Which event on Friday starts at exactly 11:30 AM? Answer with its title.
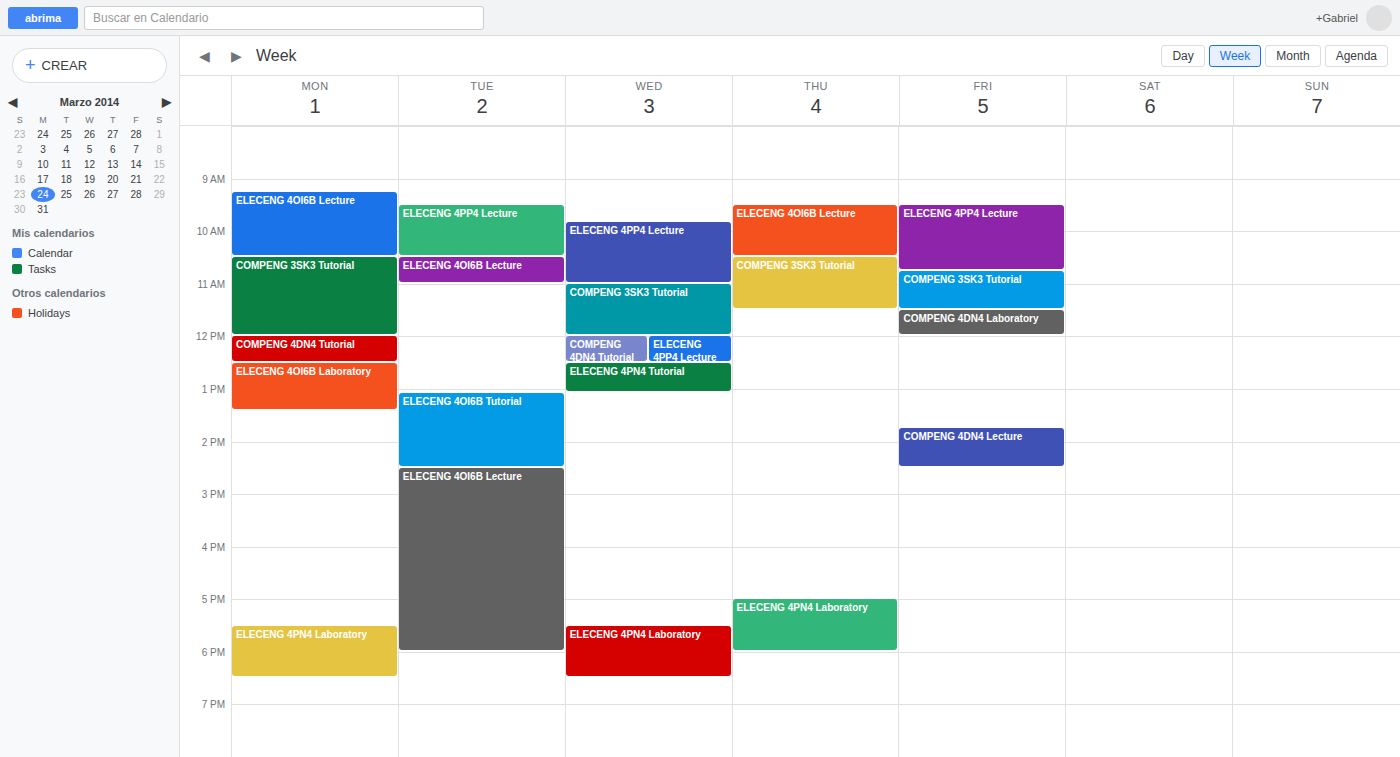
"COMPENG 4DN4 Laboratory"